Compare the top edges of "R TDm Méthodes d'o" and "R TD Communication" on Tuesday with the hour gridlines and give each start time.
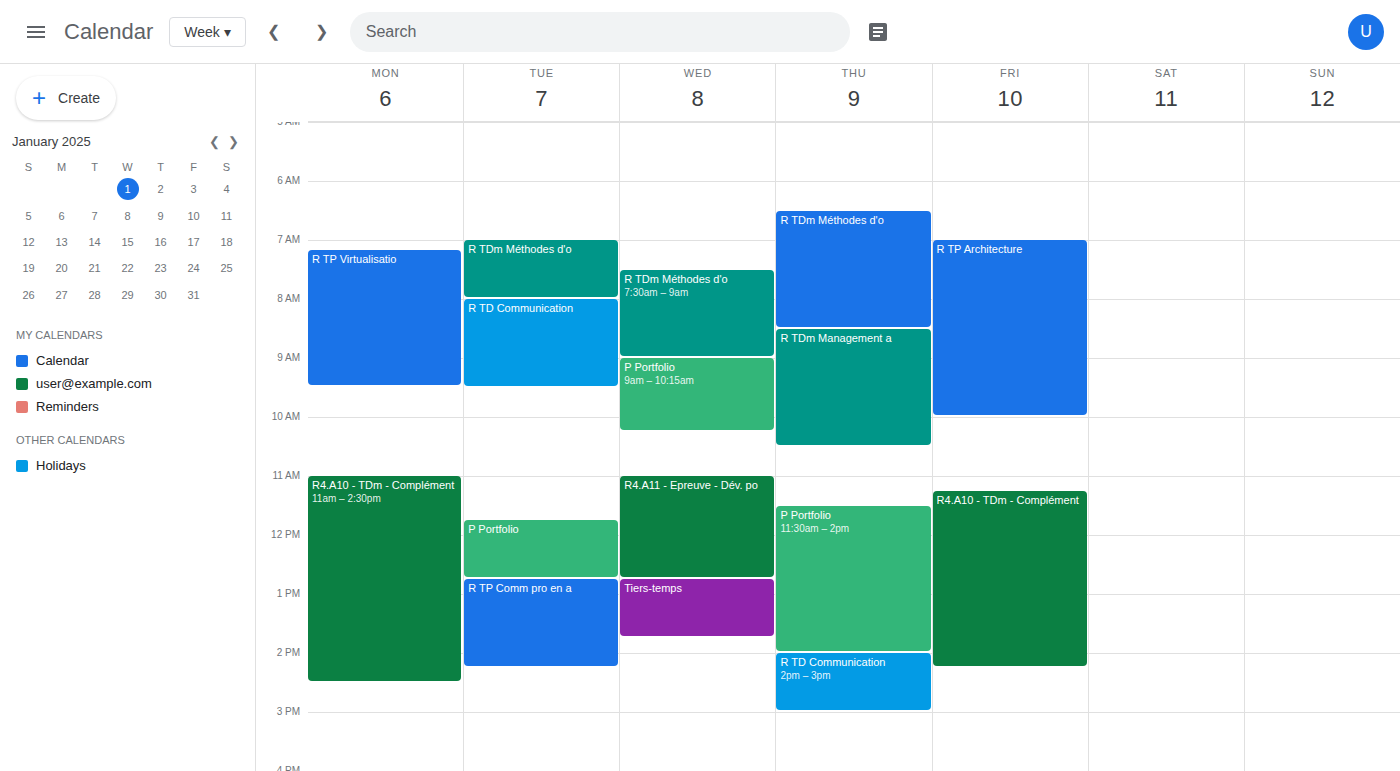
"R TDm Méthodes d'o": 7:00 AM, exactly on the 7 AM line. "R TD Communication": 8:00 AM, exactly on the 8 AM line.